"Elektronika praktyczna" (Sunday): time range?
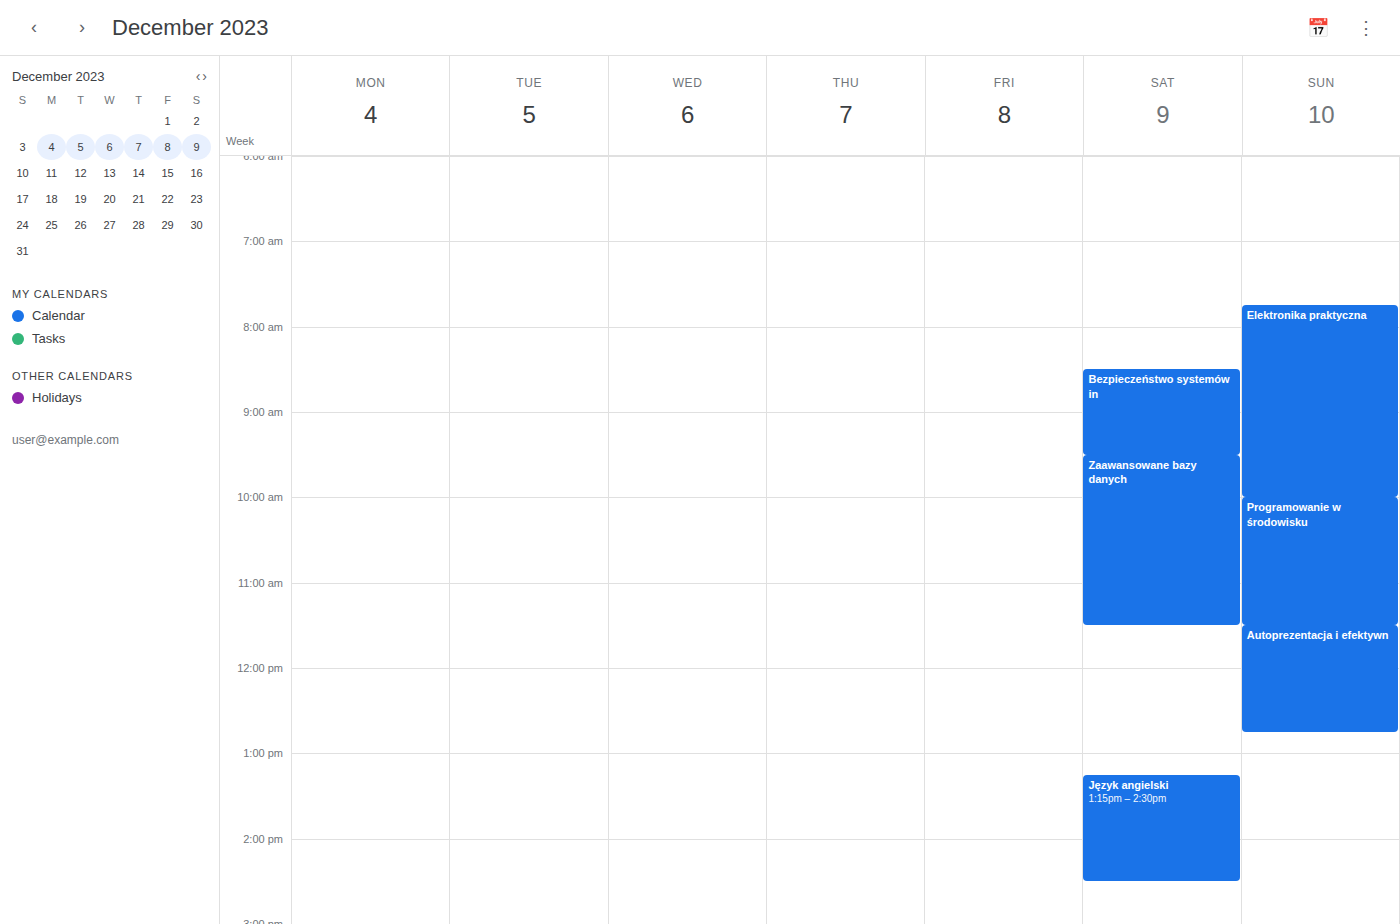
07:45 to 10:00